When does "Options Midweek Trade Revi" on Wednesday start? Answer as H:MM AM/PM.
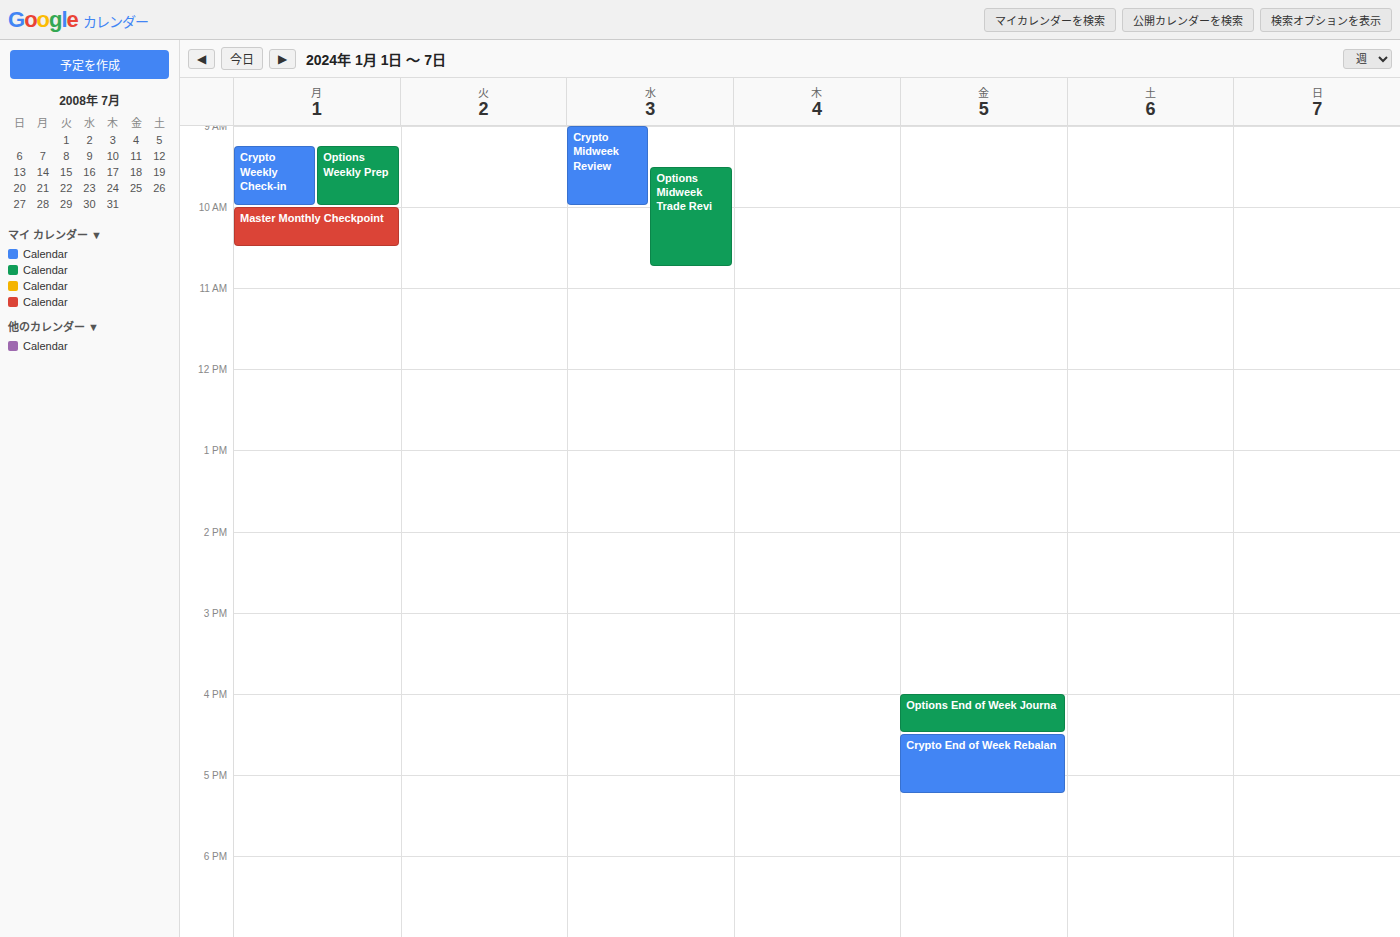
9:30 AM